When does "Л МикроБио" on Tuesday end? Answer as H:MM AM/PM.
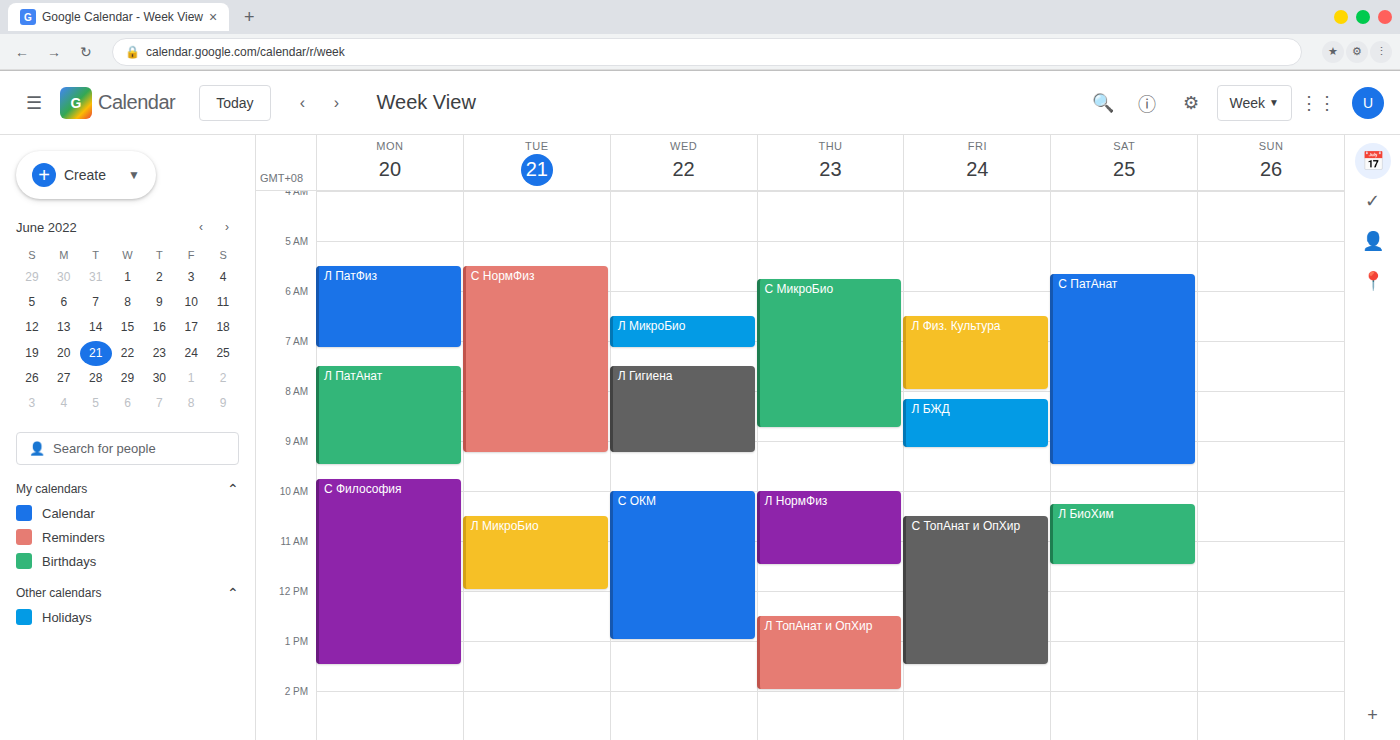
12:00 PM